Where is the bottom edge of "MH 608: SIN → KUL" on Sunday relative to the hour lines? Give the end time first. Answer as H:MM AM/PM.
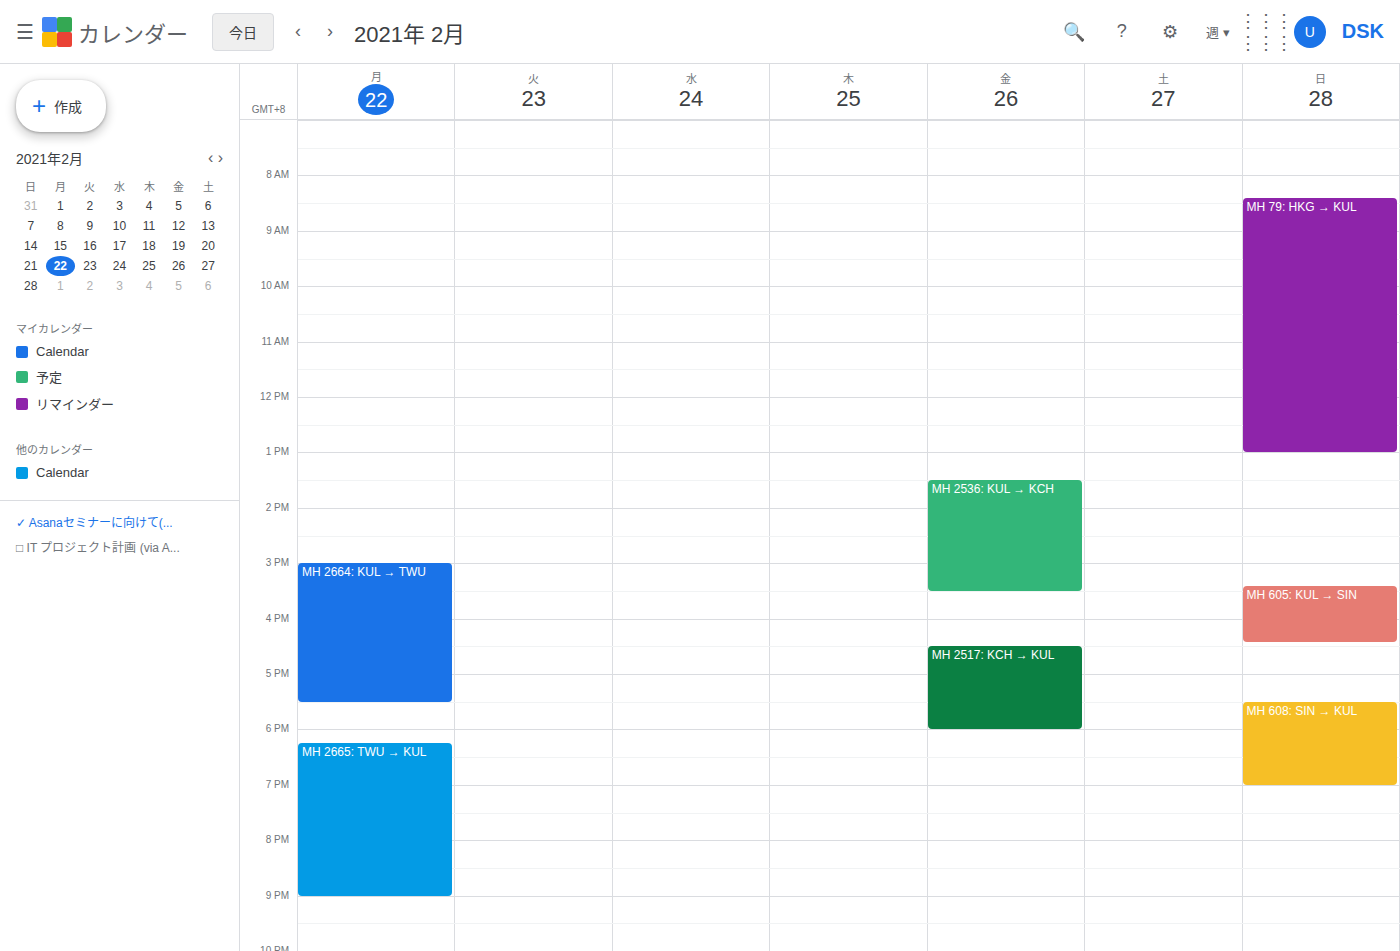
7:00 PM -- exactly on the 7 PM line.